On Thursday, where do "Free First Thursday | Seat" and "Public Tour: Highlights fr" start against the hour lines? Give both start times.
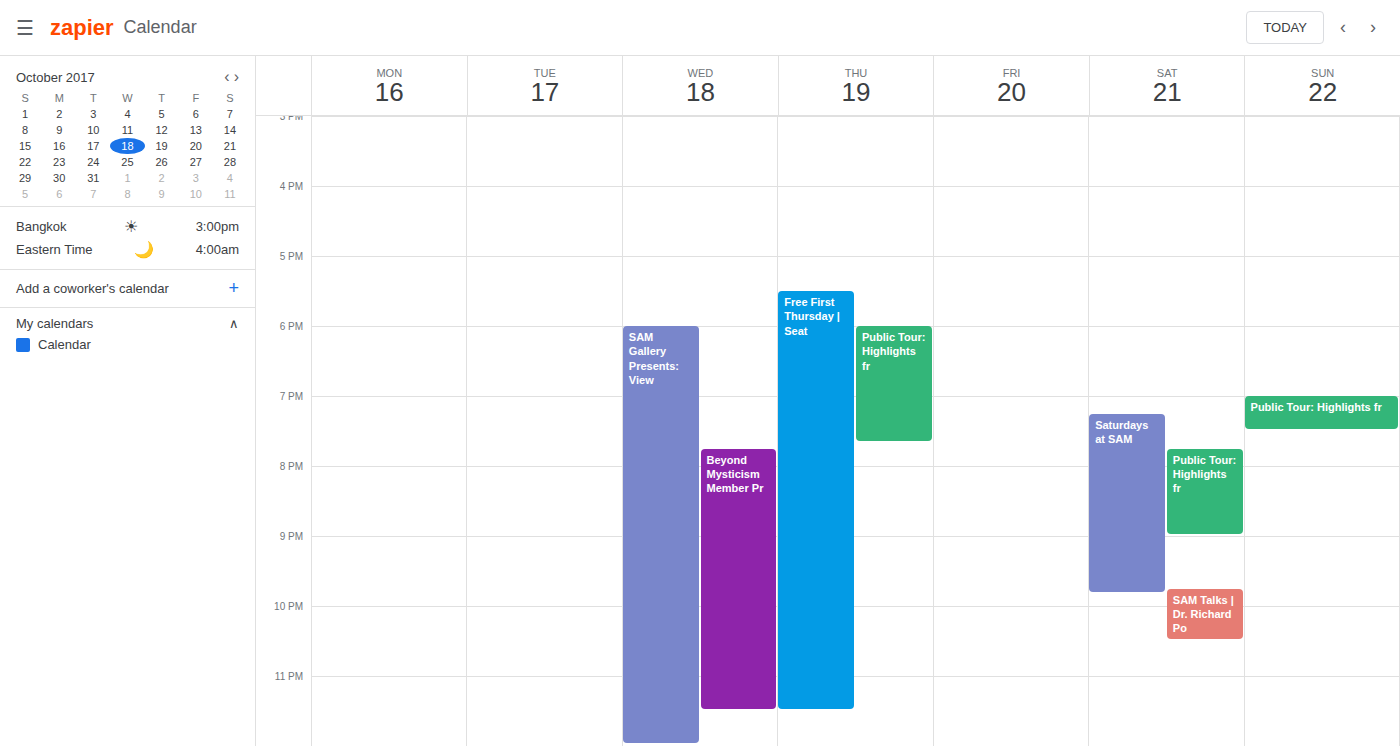
"Free First Thursday | Seat": 17:30, halfway between the 17:00 and 18:00 lines. "Public Tour: Highlights fr": 18:00, exactly on the 18:00 line.